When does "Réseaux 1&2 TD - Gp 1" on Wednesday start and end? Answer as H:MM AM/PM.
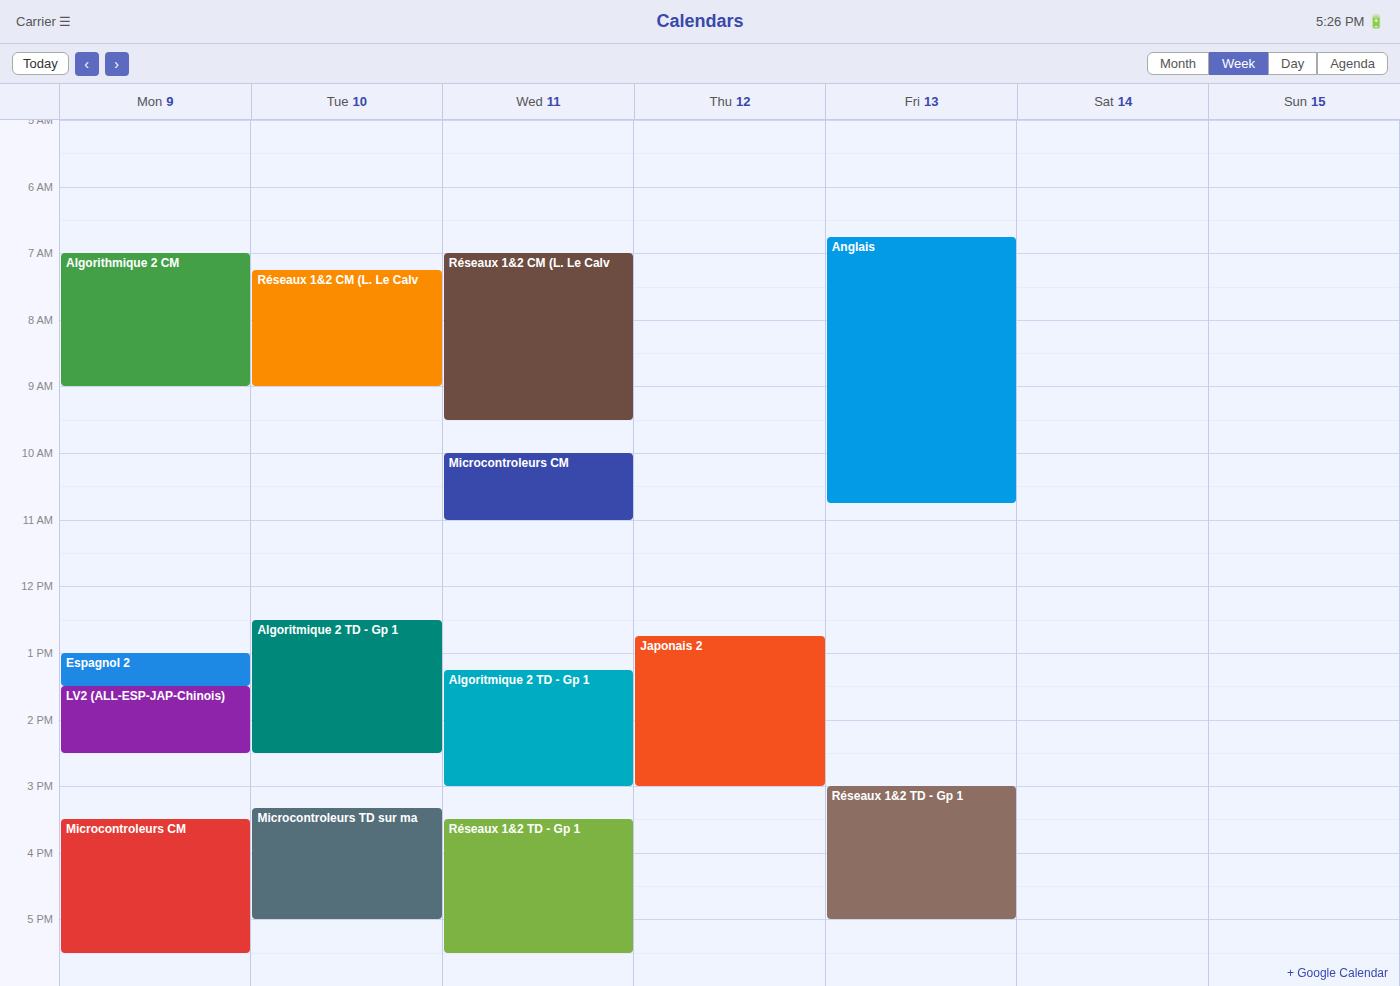
3:30 PM to 5:30 PM